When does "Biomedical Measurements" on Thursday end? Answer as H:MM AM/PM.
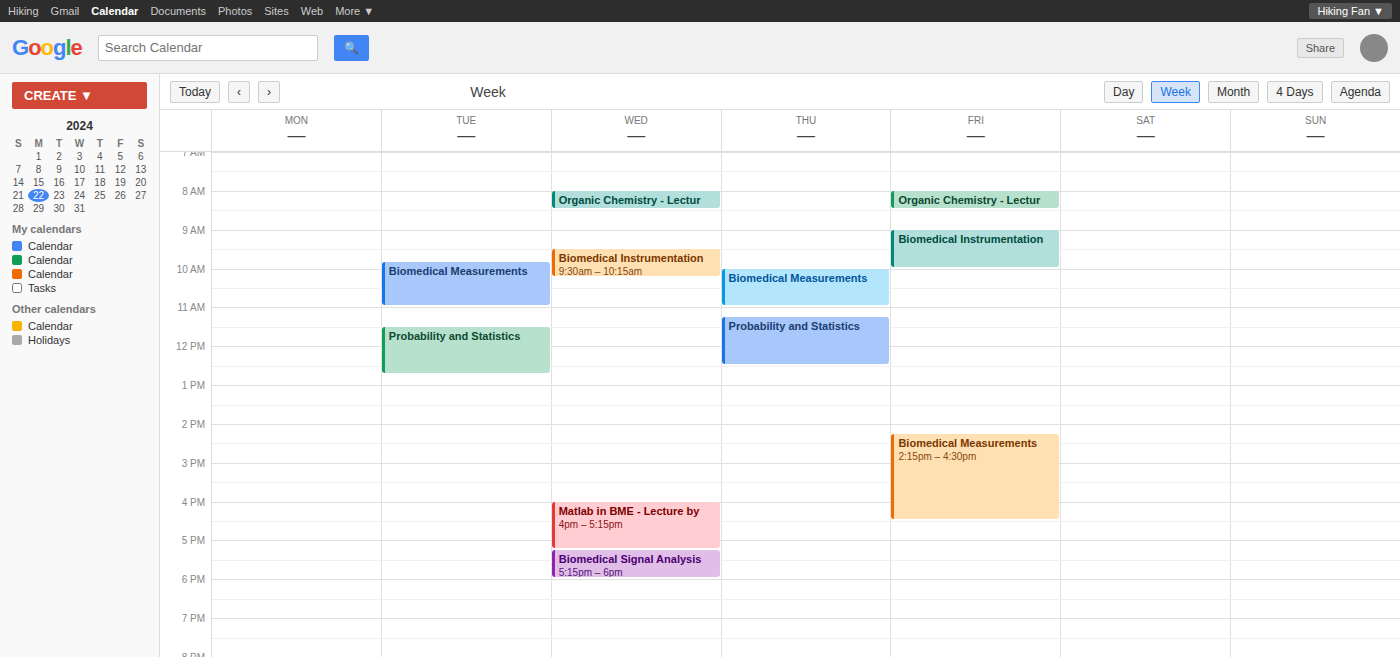
11:00 AM